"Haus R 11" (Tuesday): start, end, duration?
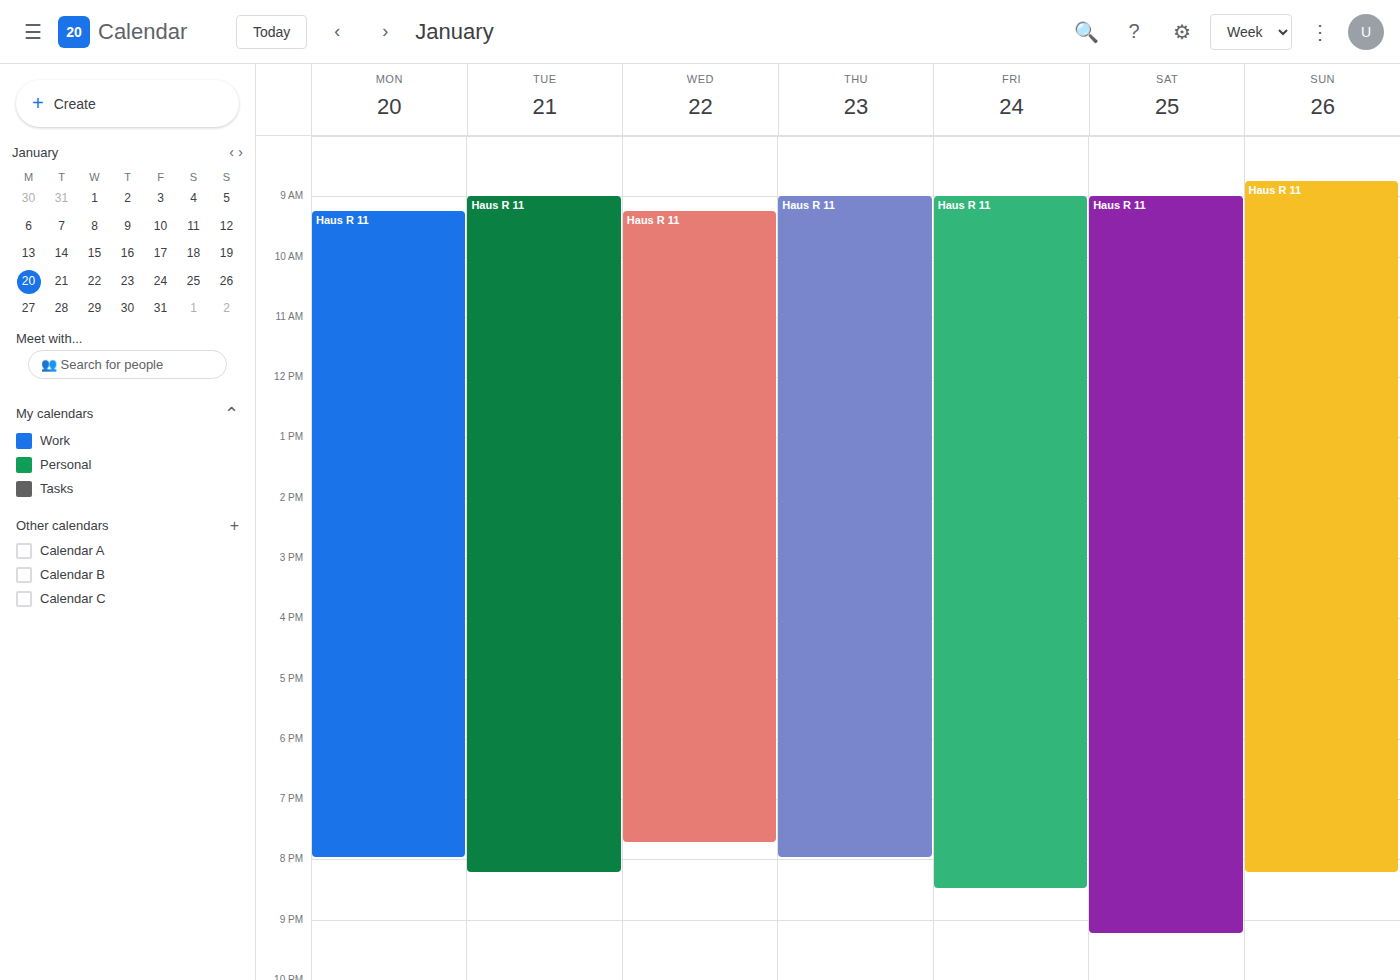
9:00 AM to 8:15 PM, 11 hours 15 minutes